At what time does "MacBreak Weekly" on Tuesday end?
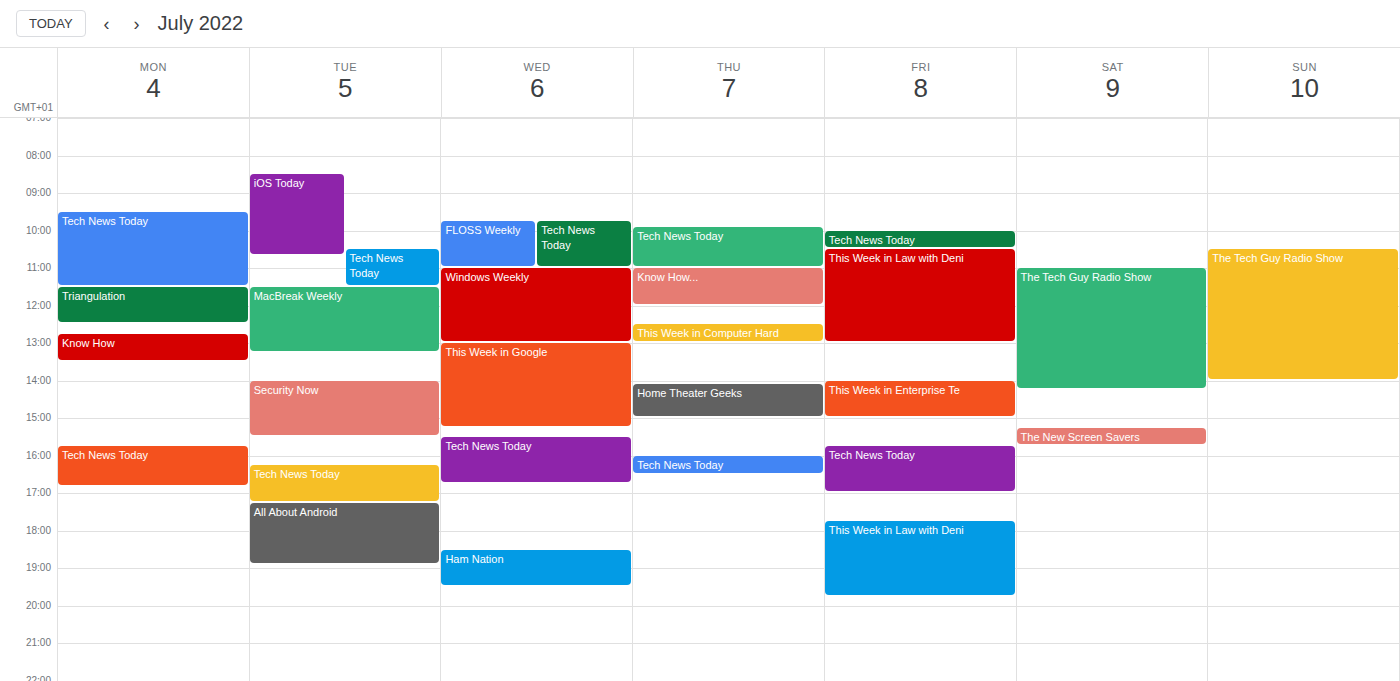
1:15 PM